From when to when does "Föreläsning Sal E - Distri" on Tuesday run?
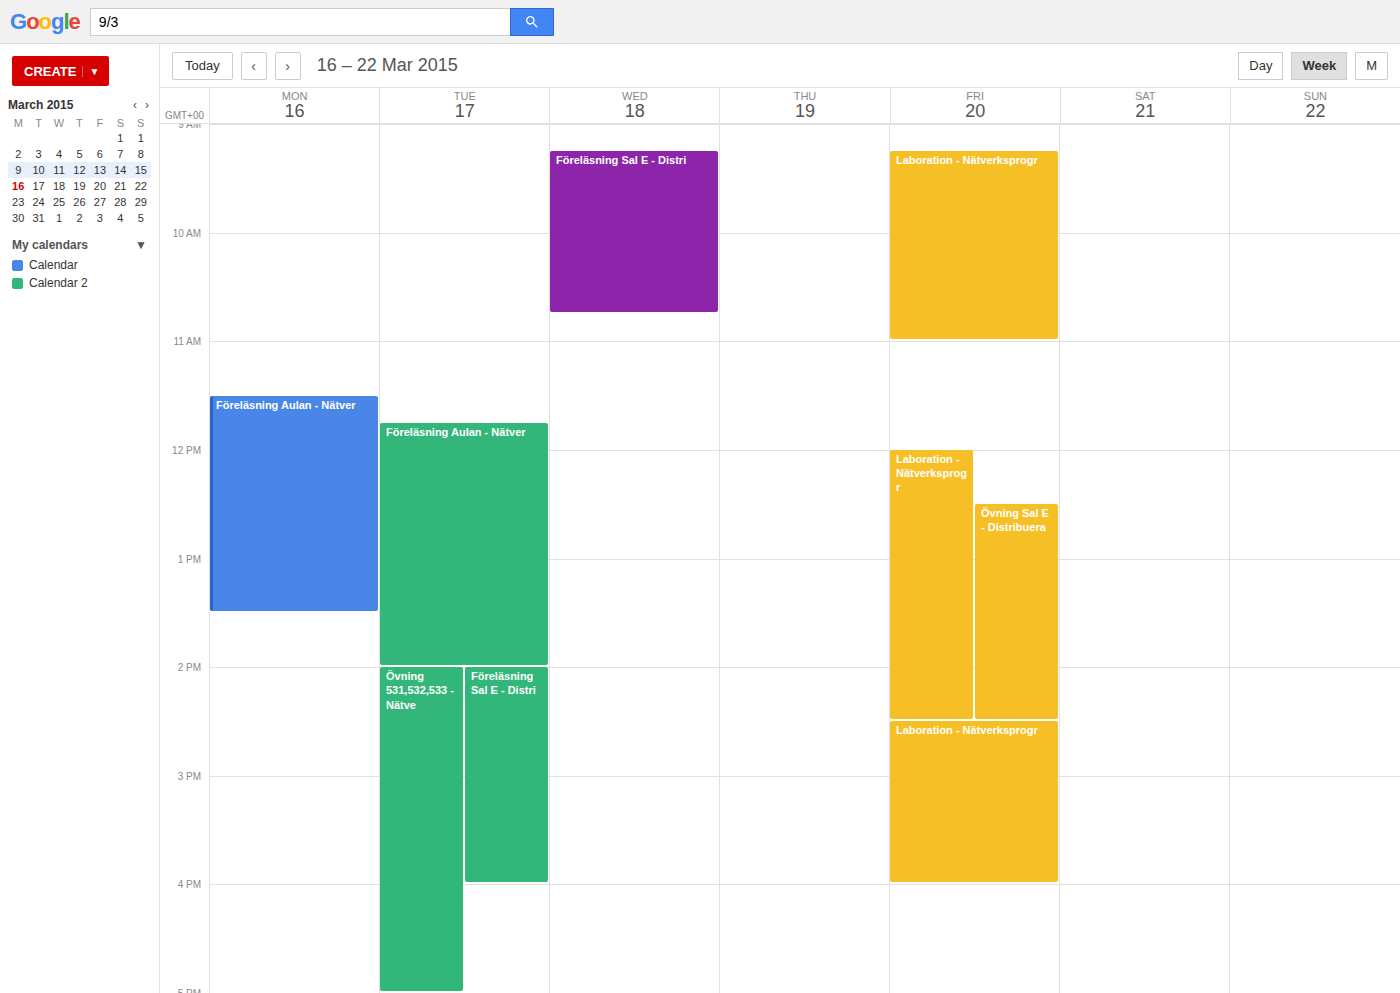
2:00 PM to 4:00 PM